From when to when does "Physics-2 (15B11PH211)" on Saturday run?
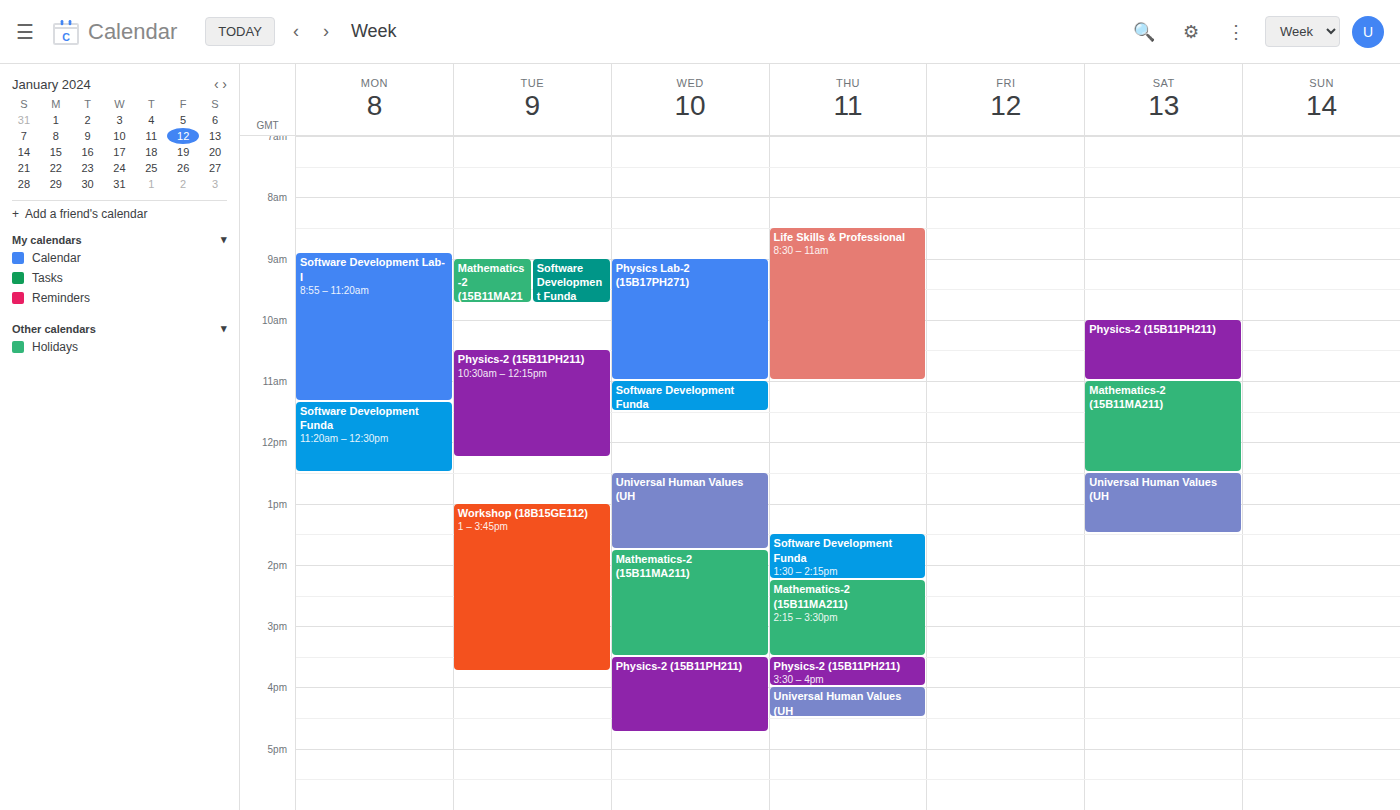
10:00 AM to 11:00 AM